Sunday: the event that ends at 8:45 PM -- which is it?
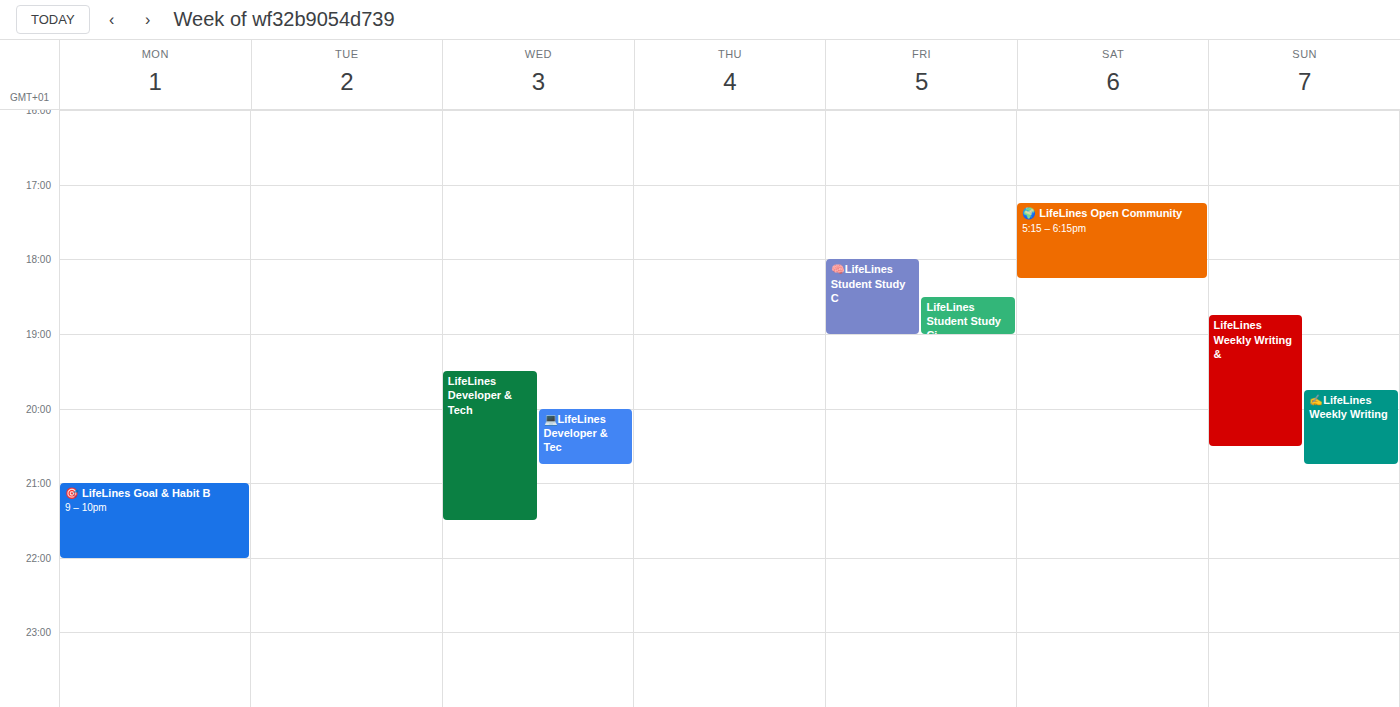
"✍️LifeLines Weekly Writing"